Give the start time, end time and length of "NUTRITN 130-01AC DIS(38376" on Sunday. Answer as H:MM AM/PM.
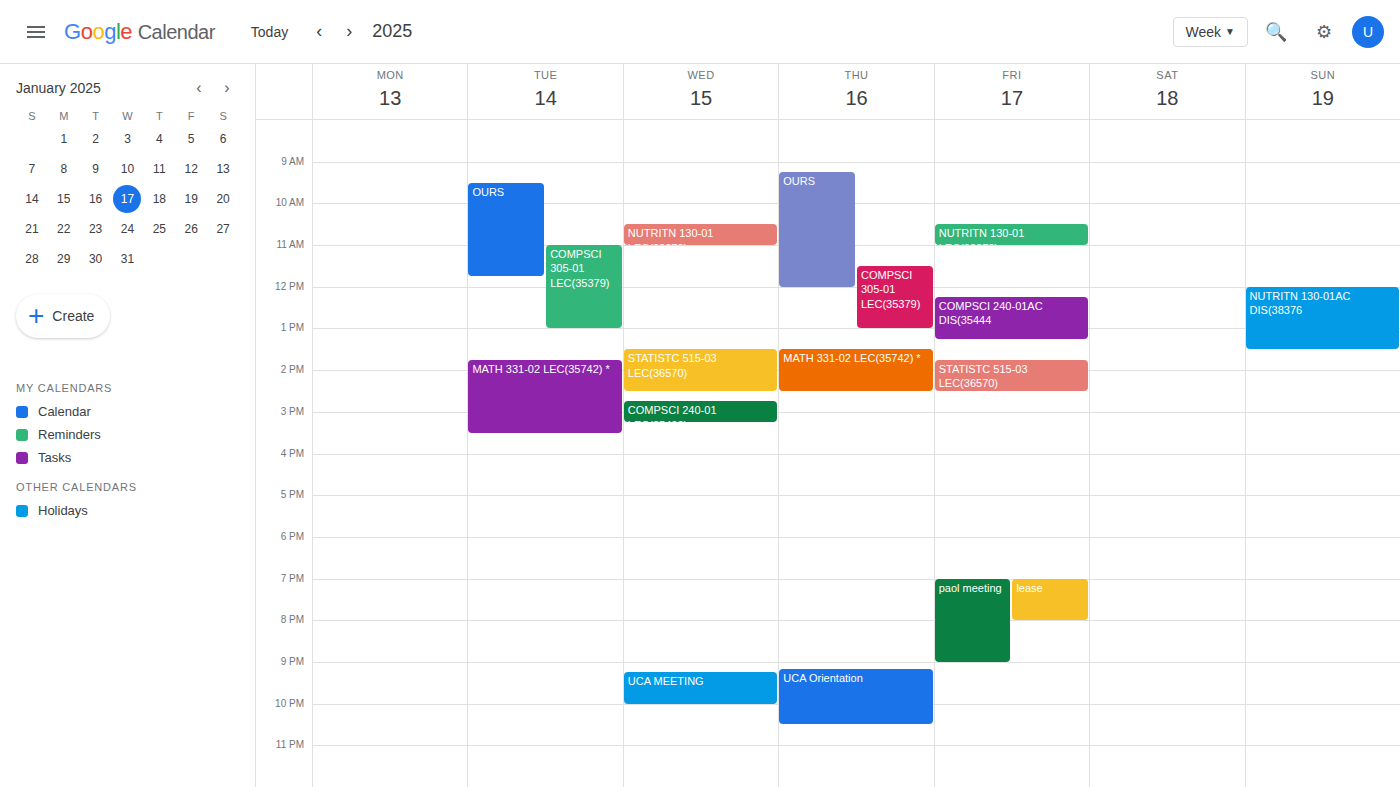
12:00 PM to 1:30 PM, 1 hour 30 minutes